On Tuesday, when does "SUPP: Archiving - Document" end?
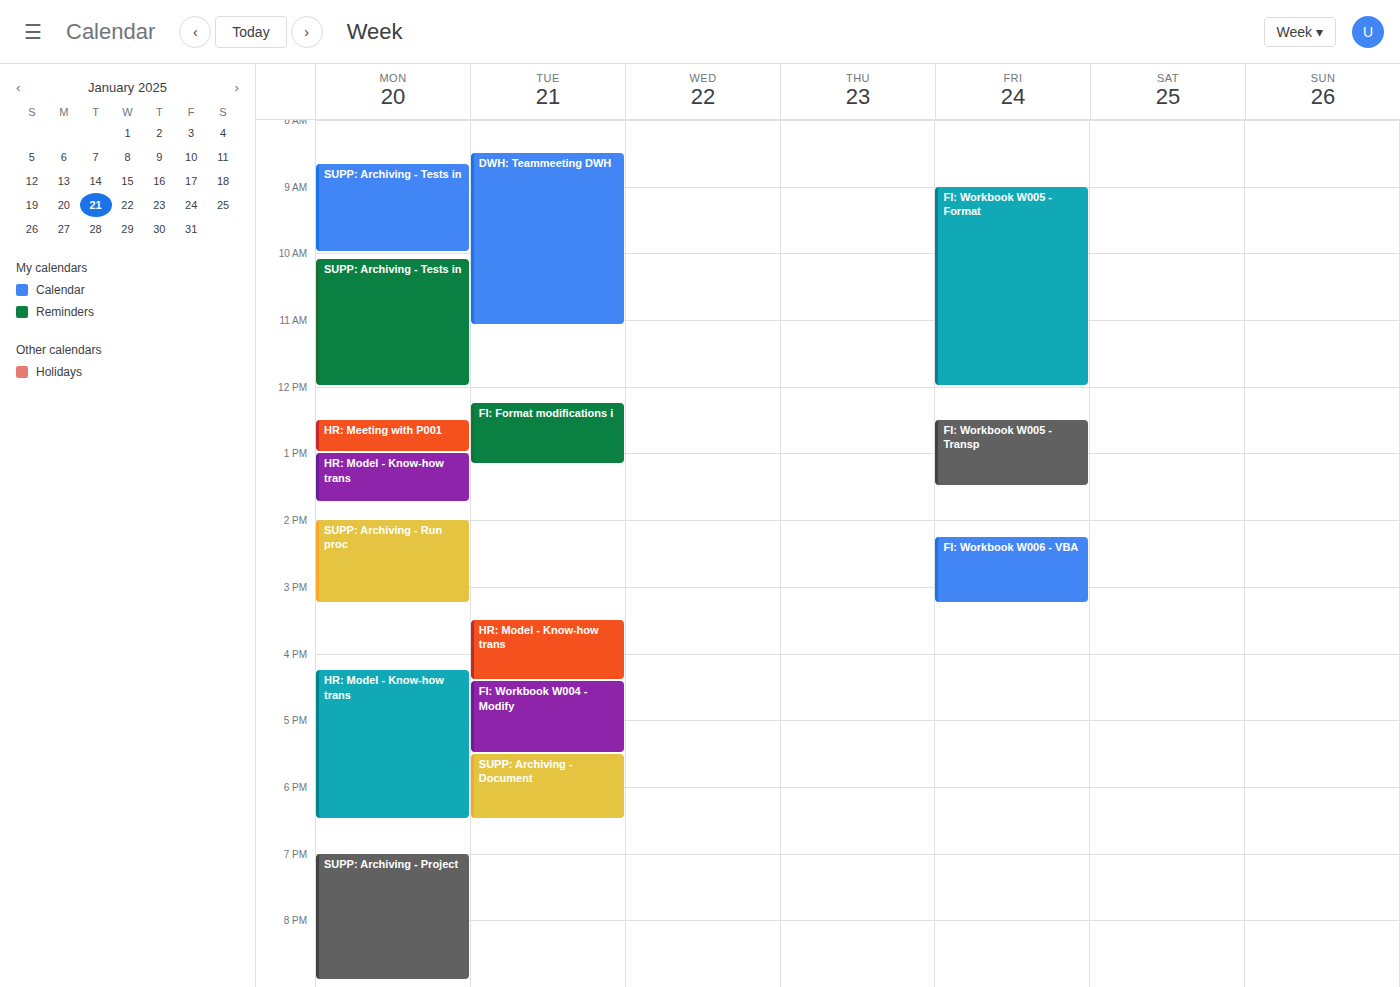
18:30